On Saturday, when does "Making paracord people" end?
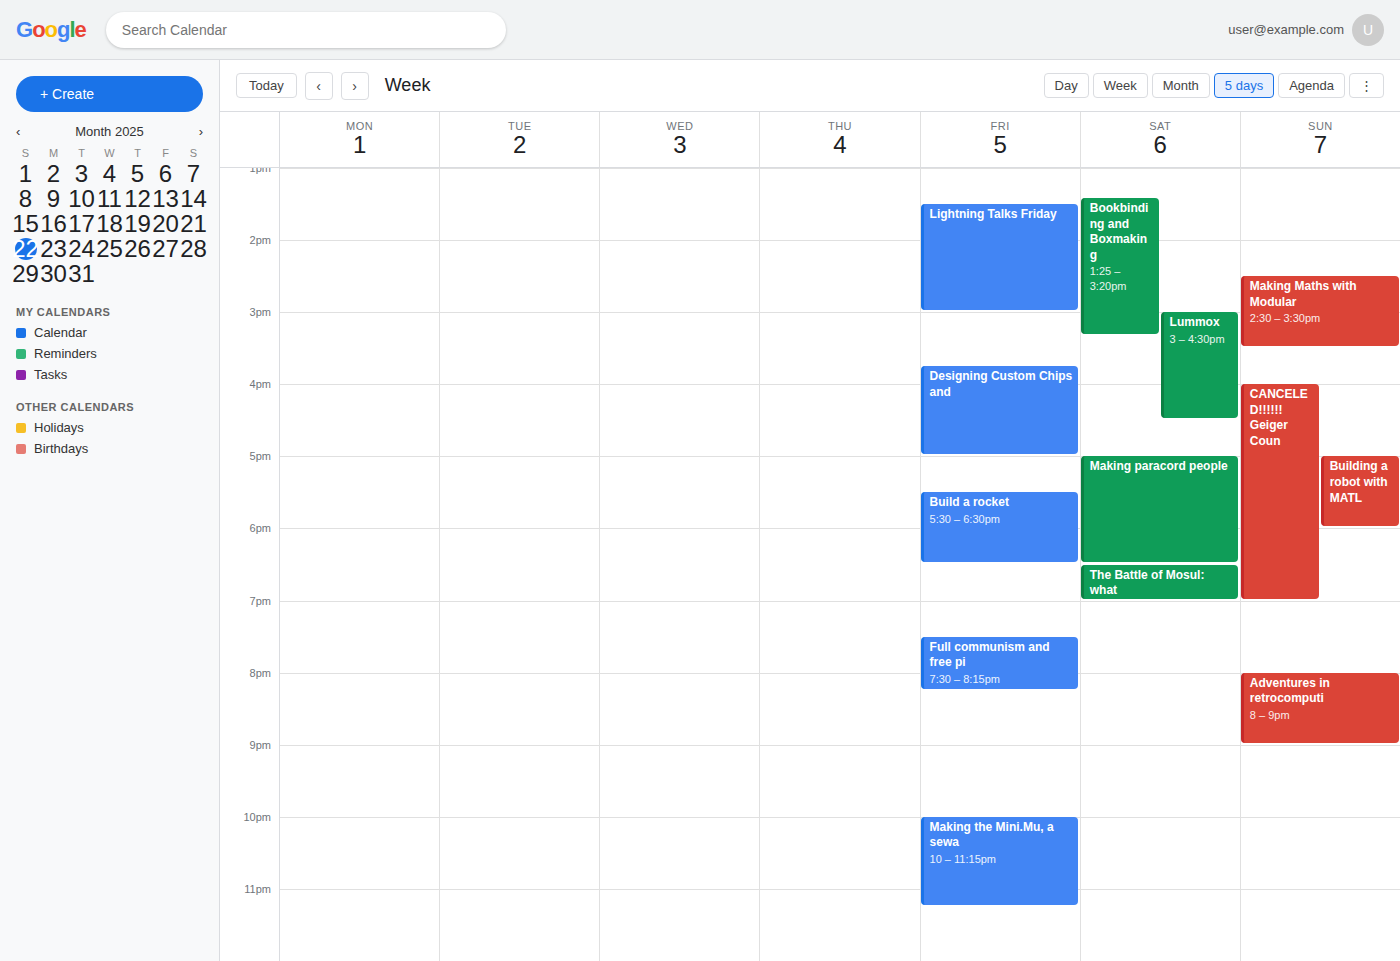
6:30 PM